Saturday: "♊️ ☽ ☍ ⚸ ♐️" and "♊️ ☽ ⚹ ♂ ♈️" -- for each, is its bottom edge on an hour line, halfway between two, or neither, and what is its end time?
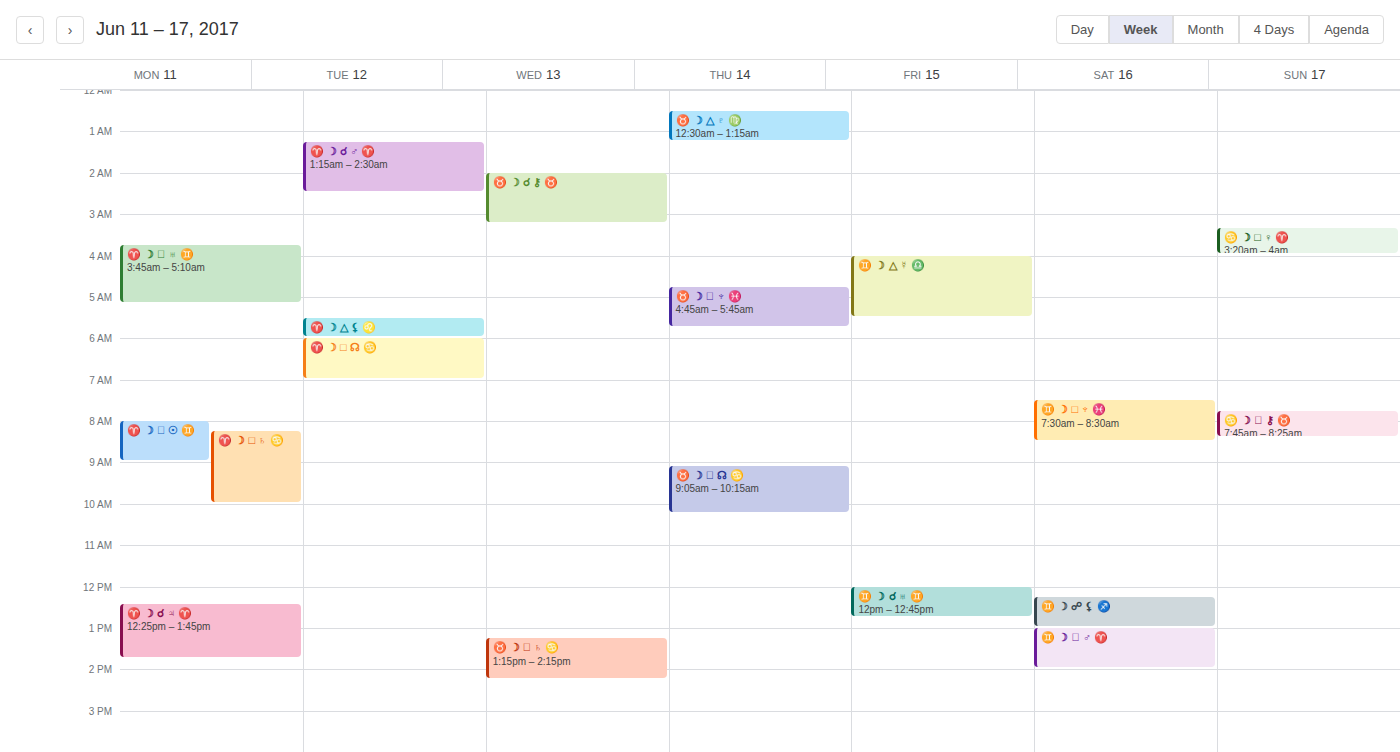
"♊️ ☽ ☍ ⚸ ♐️": 1:00 PM, exactly on the 1 PM line. "♊️ ☽ ⚹ ♂ ♈️": 2:00 PM, exactly on the 2 PM line.